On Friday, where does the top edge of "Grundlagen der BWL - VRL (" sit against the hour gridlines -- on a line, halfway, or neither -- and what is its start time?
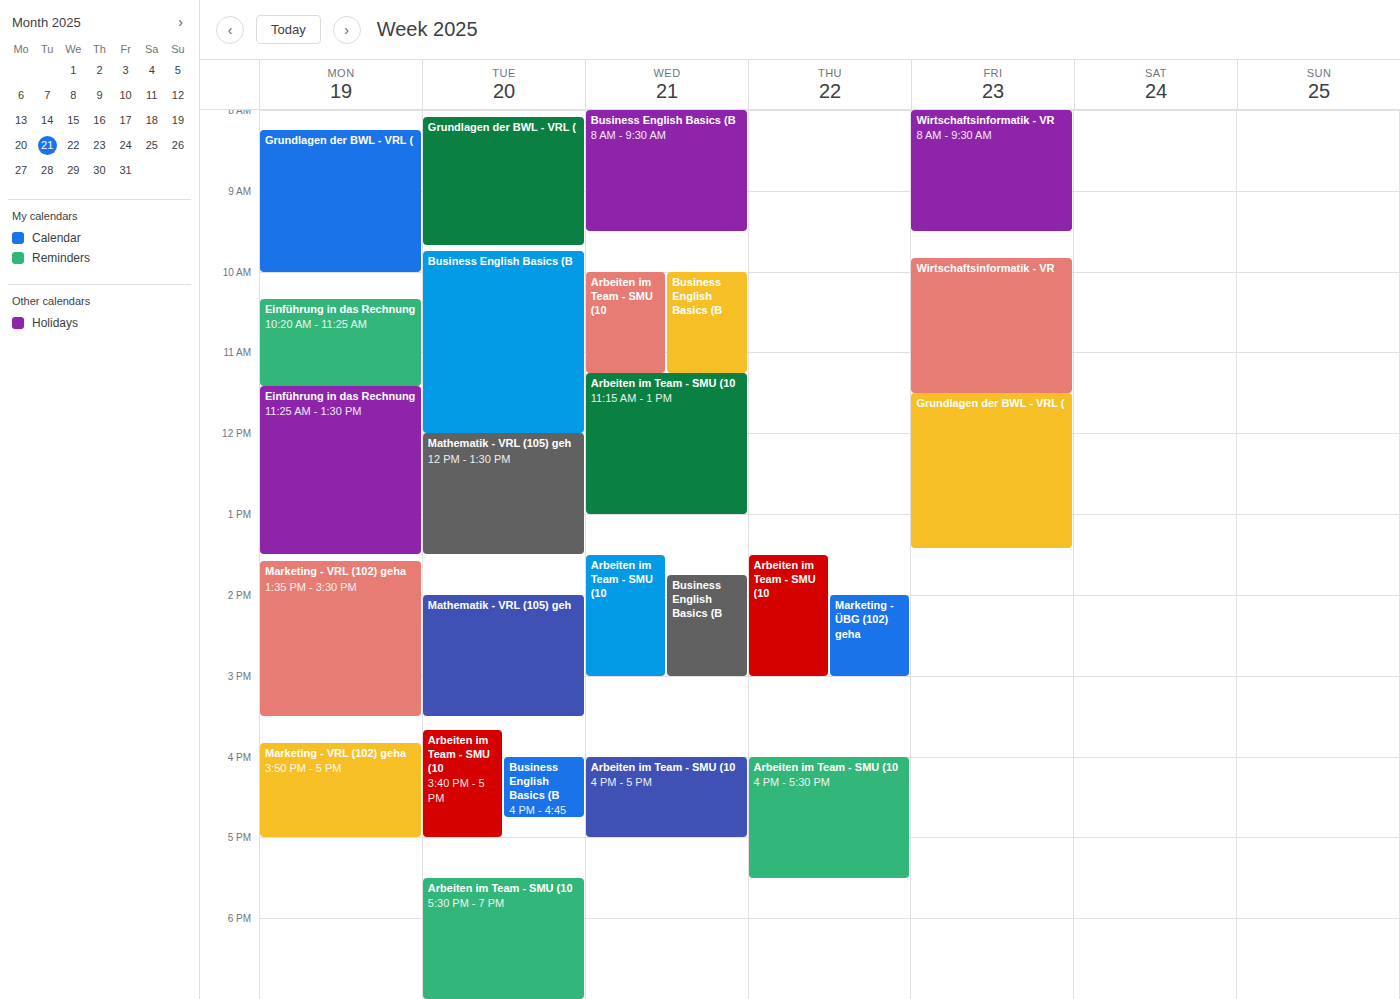
11:30 -- halfway between the 11:00 and 12:00 lines.